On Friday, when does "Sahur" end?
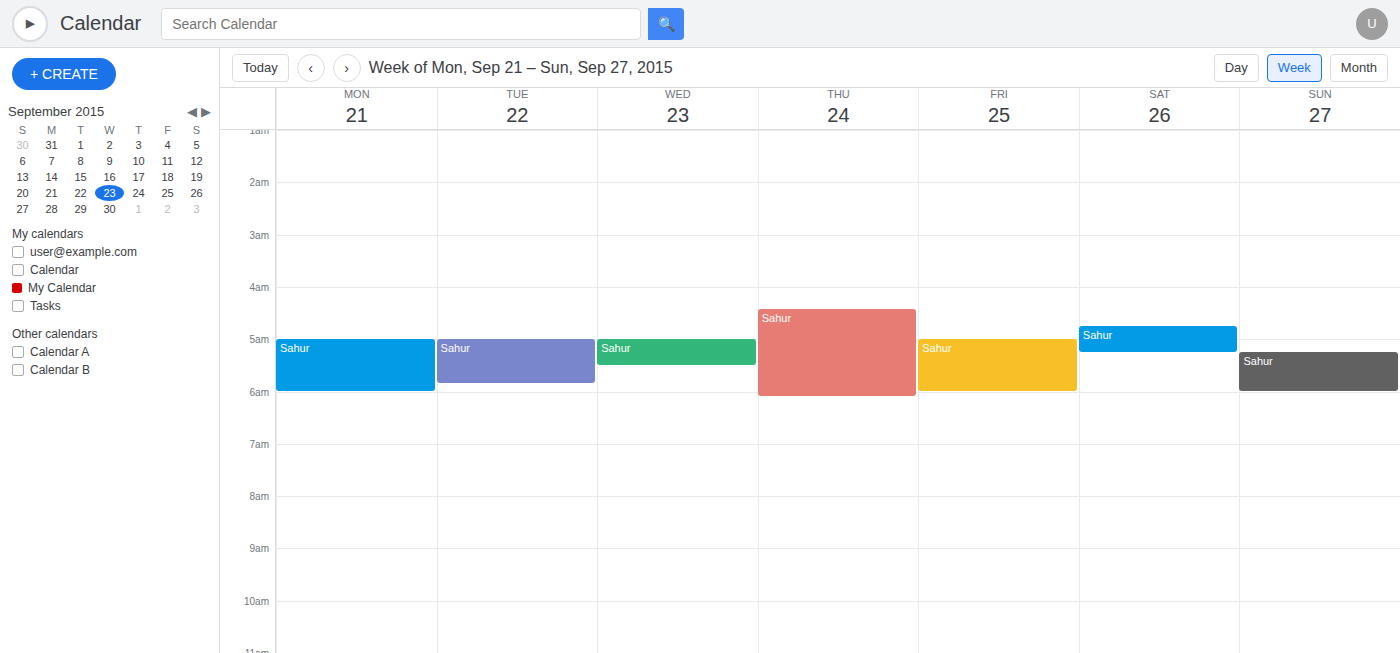
6:00 AM